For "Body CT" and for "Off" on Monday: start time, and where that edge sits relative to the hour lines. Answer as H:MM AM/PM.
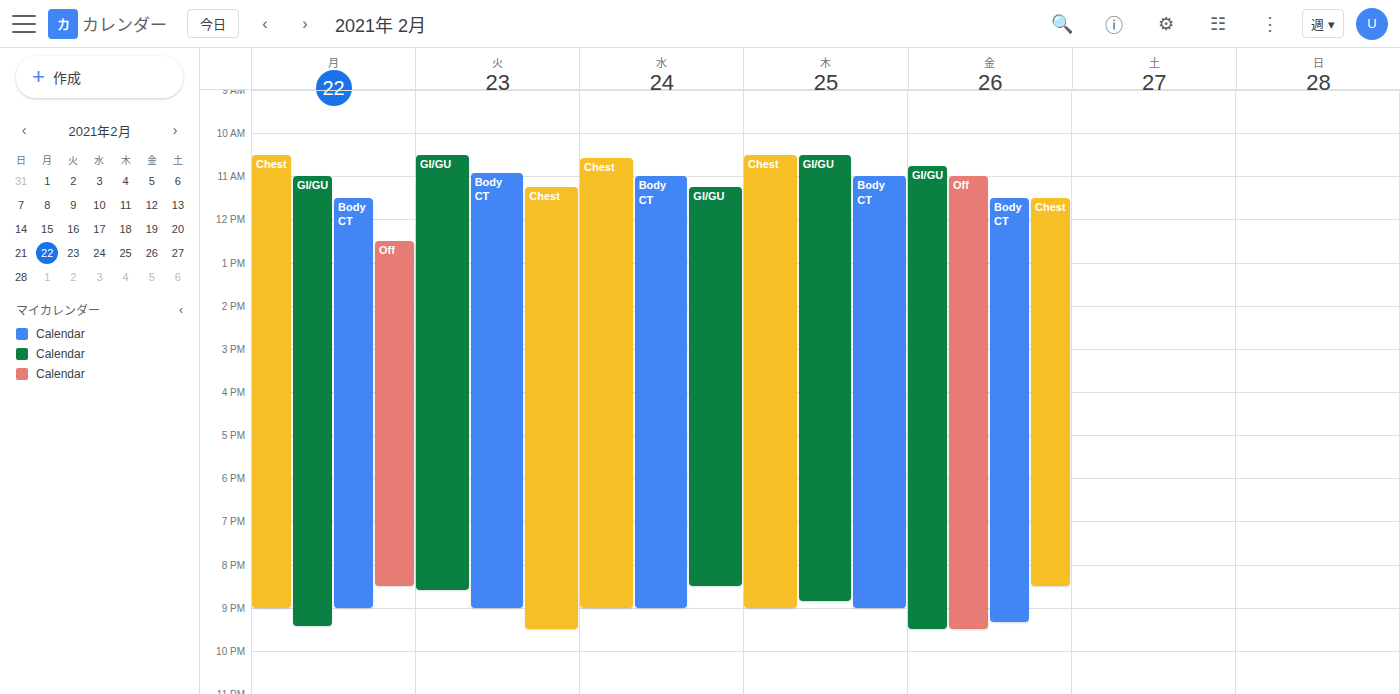
"Body CT": 11:30 AM, halfway between the 11 AM and 12 PM lines. "Off": 12:30 PM, halfway between the 12 PM and 1 PM lines.